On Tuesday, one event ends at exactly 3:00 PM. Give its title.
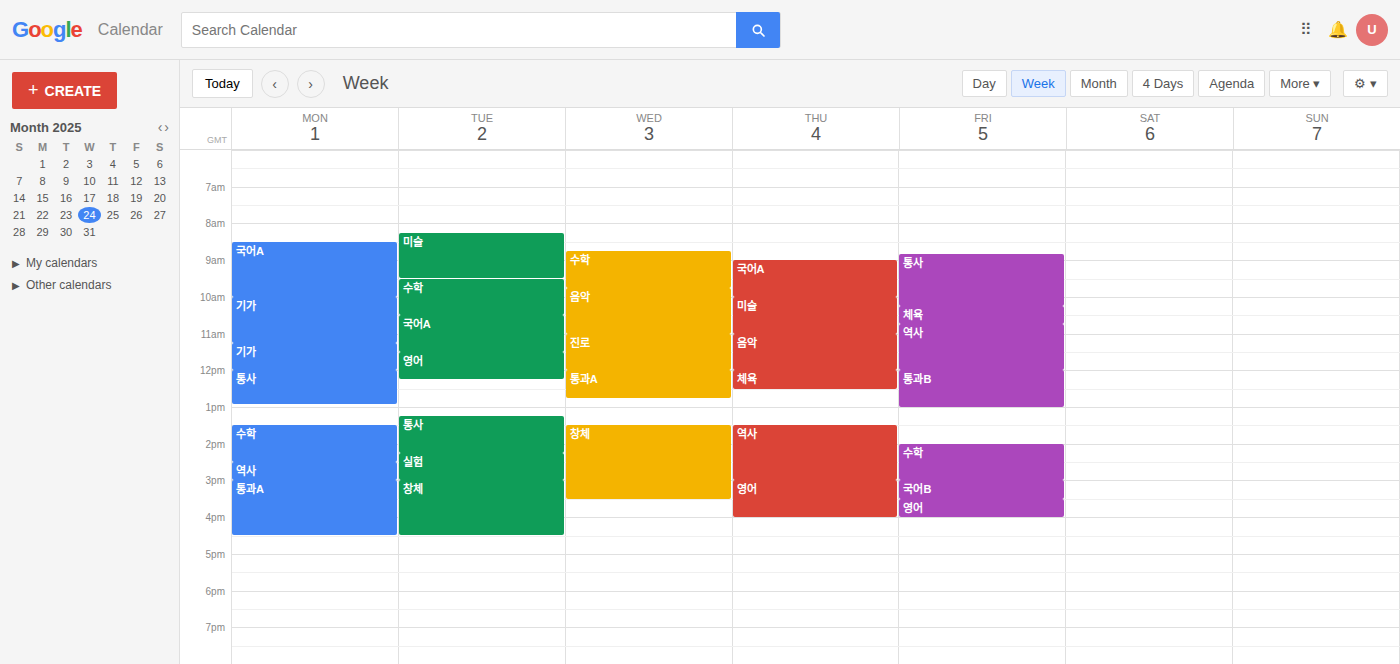
"실험"